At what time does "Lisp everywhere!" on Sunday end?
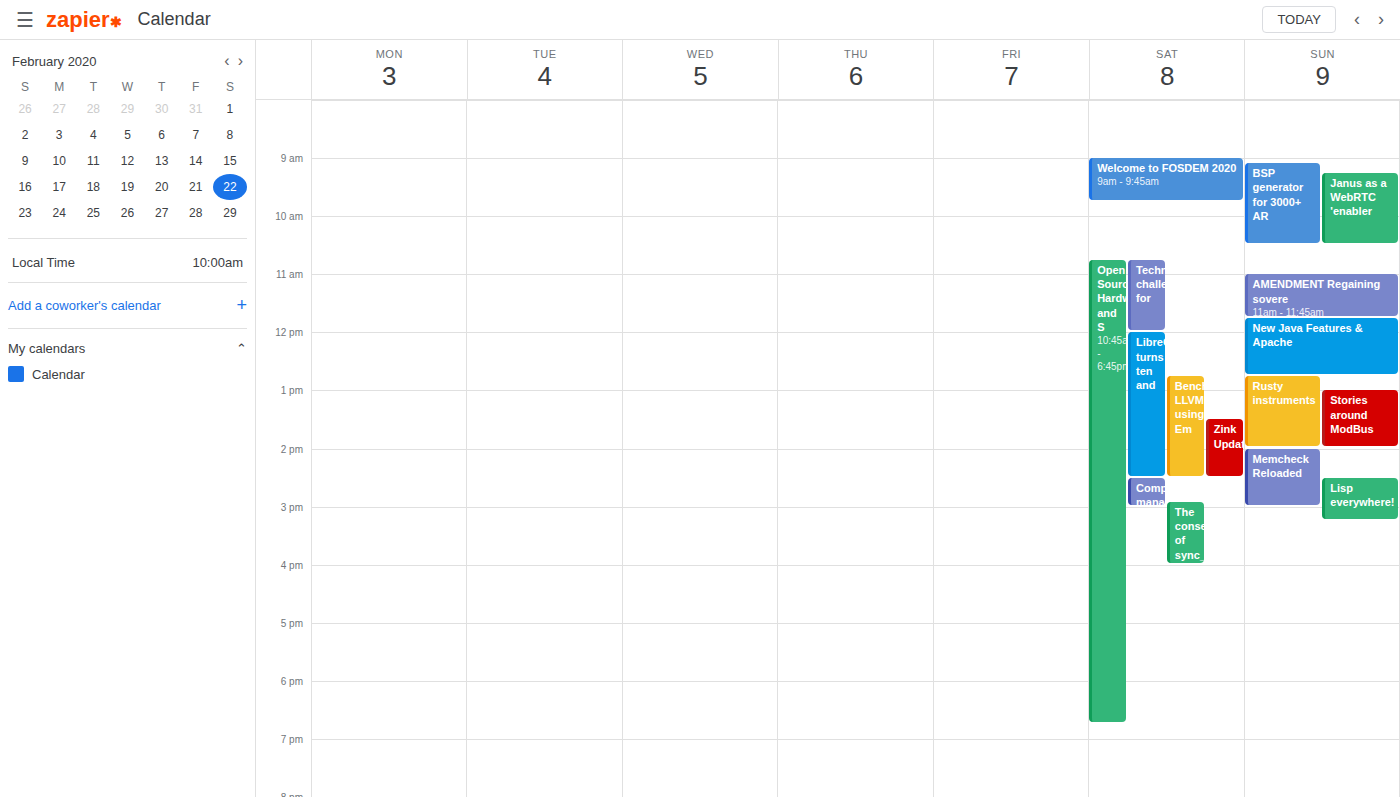
3:15 PM